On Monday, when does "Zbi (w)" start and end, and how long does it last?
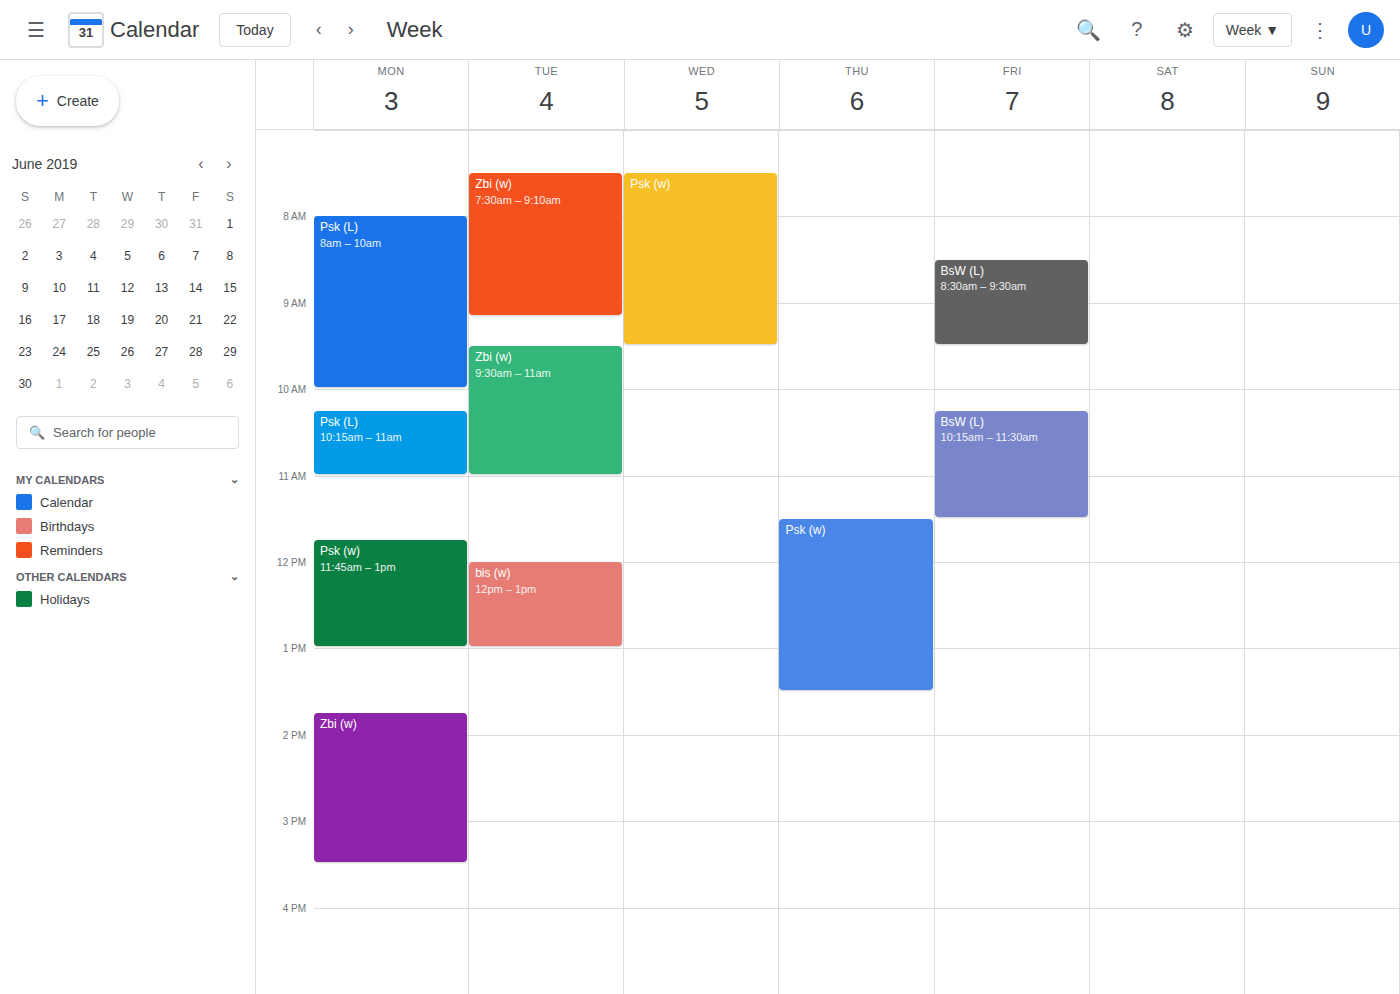
1:45 PM to 3:30 PM, 1 hour 45 minutes